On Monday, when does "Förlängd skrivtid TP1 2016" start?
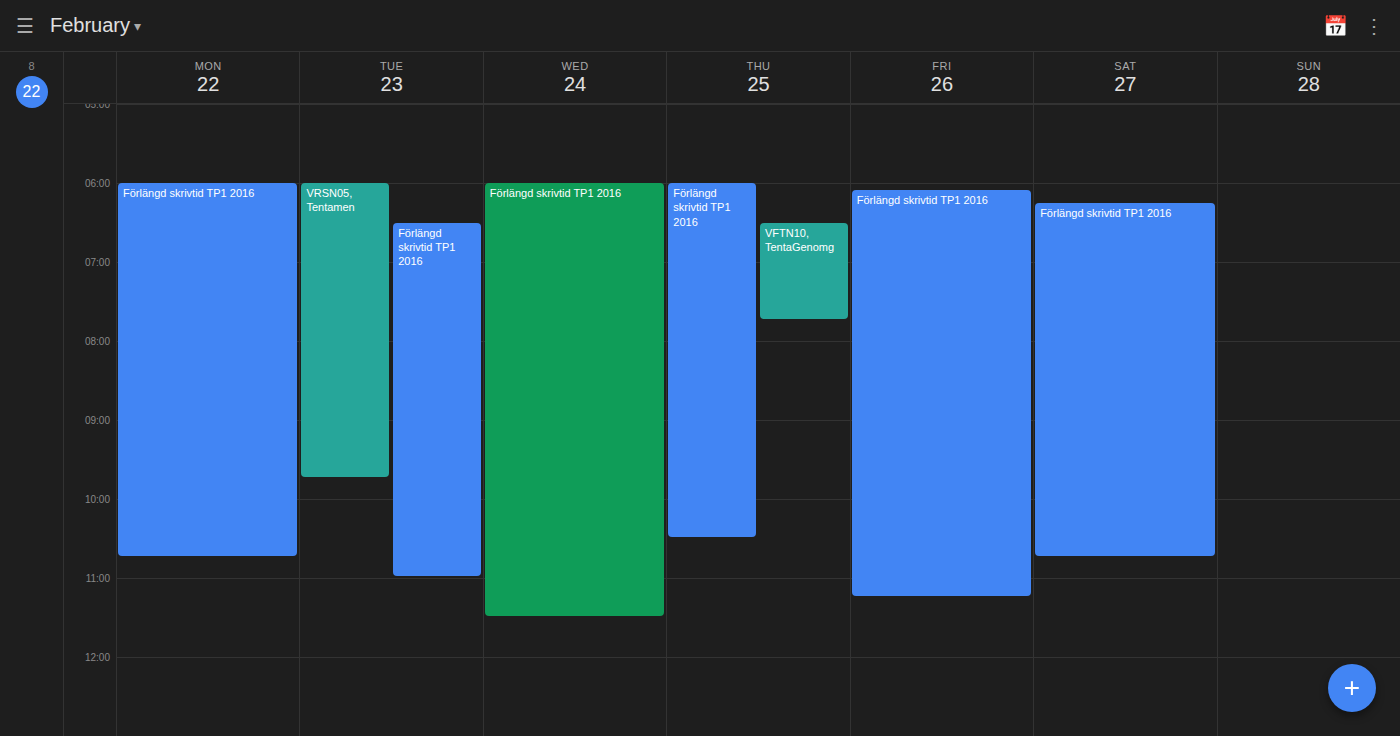
6:00 AM